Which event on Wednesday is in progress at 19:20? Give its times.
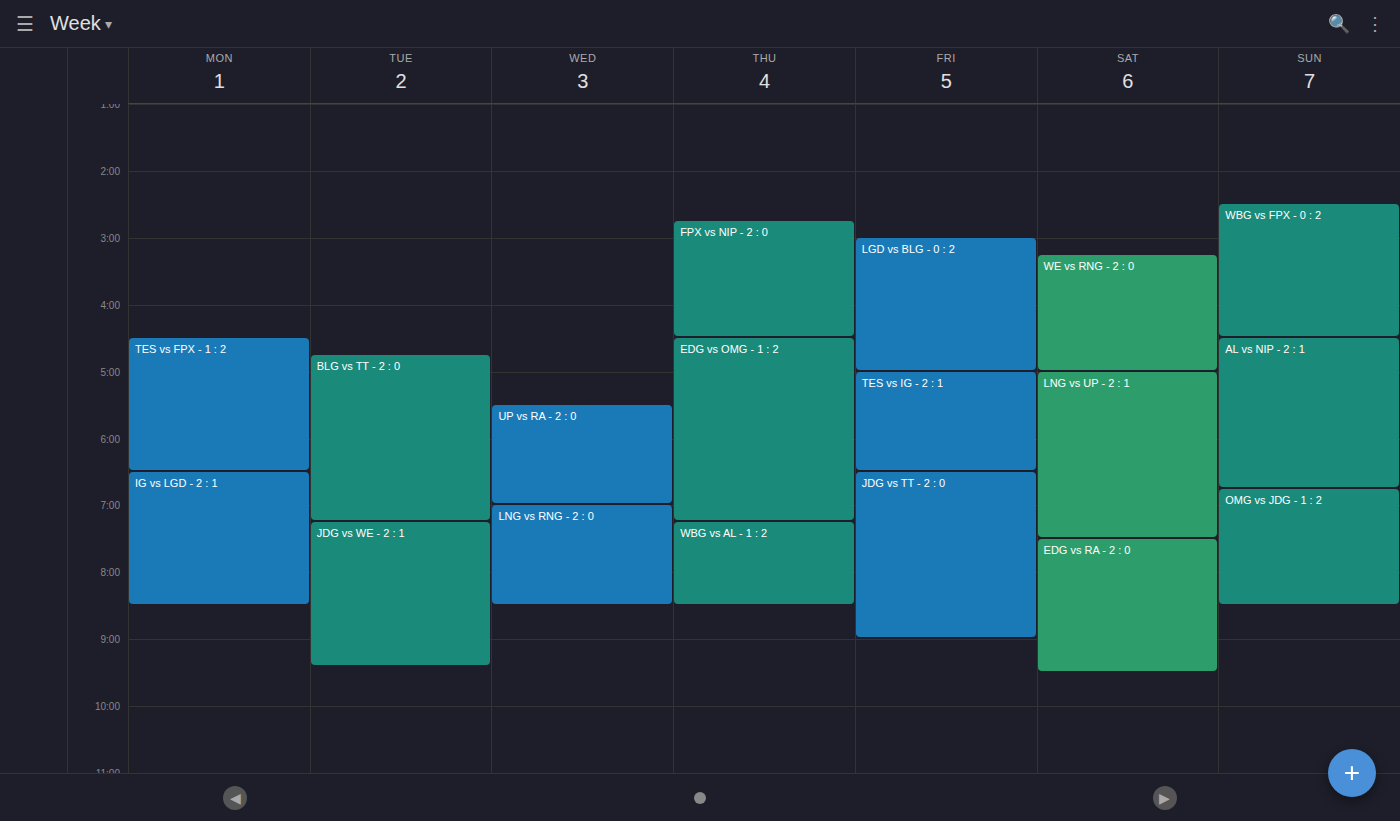
"LNG vs RNG - 2 : 0", 19:00 to 20:30